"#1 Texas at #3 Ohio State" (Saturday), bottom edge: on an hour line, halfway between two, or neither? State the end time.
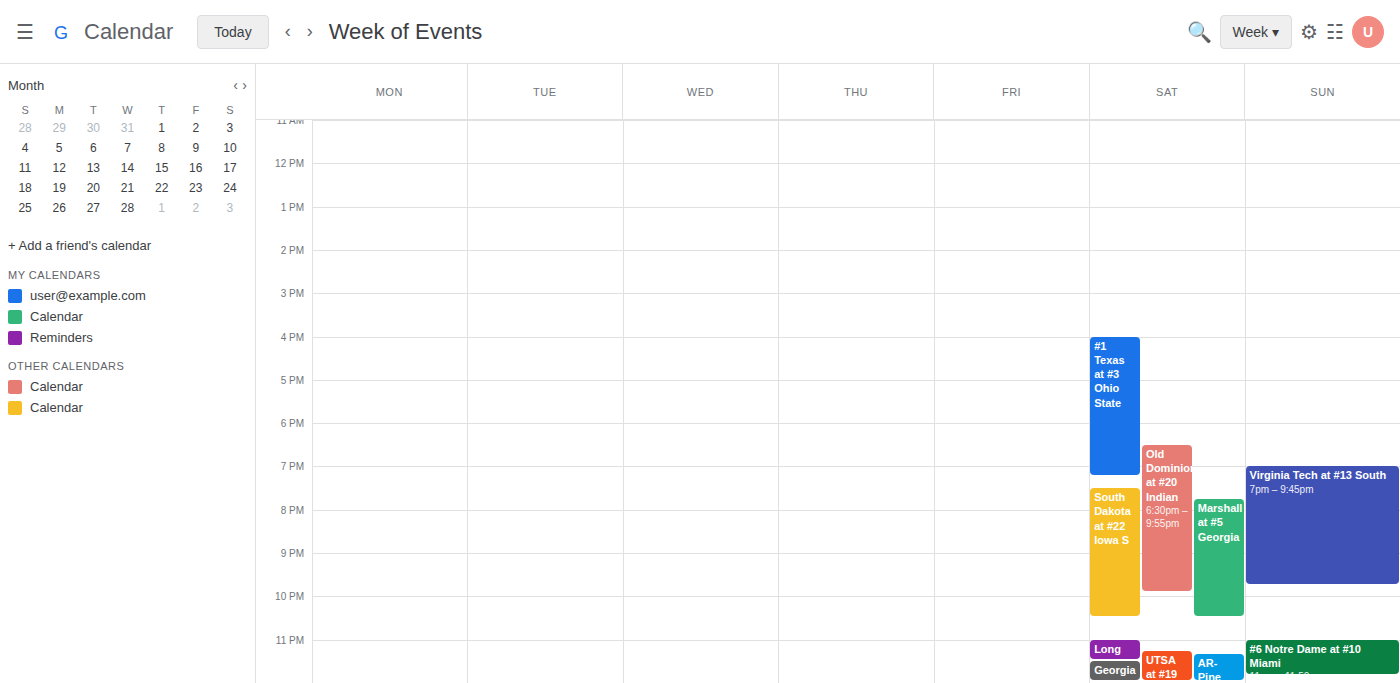
7:15 PM -- neither: a quarter of the way from the 7 PM line to the 8 PM line.